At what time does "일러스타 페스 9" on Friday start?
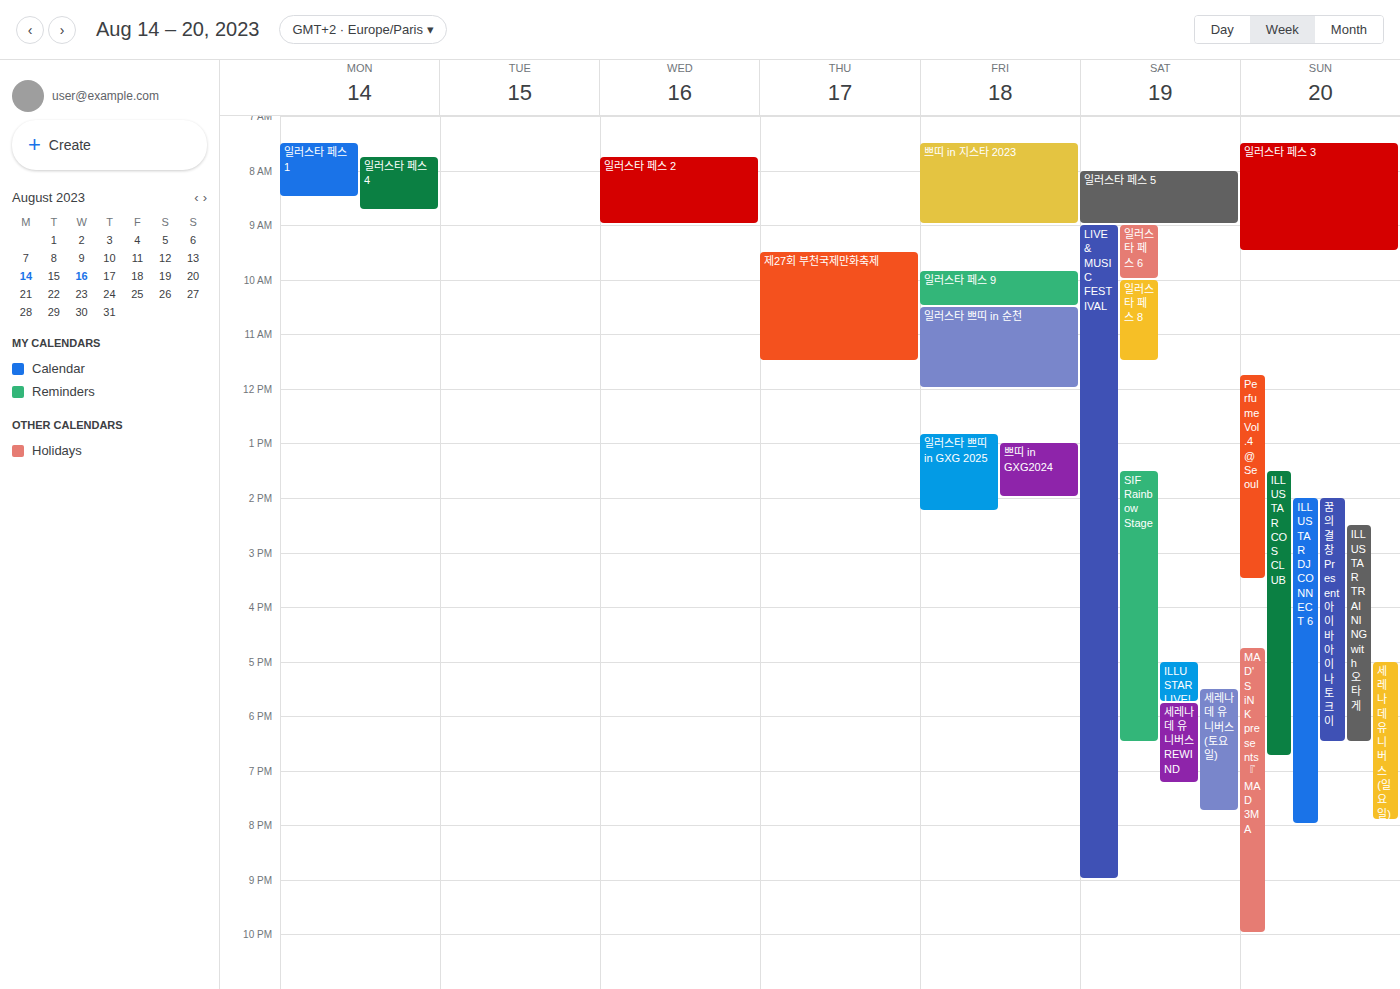
09:50